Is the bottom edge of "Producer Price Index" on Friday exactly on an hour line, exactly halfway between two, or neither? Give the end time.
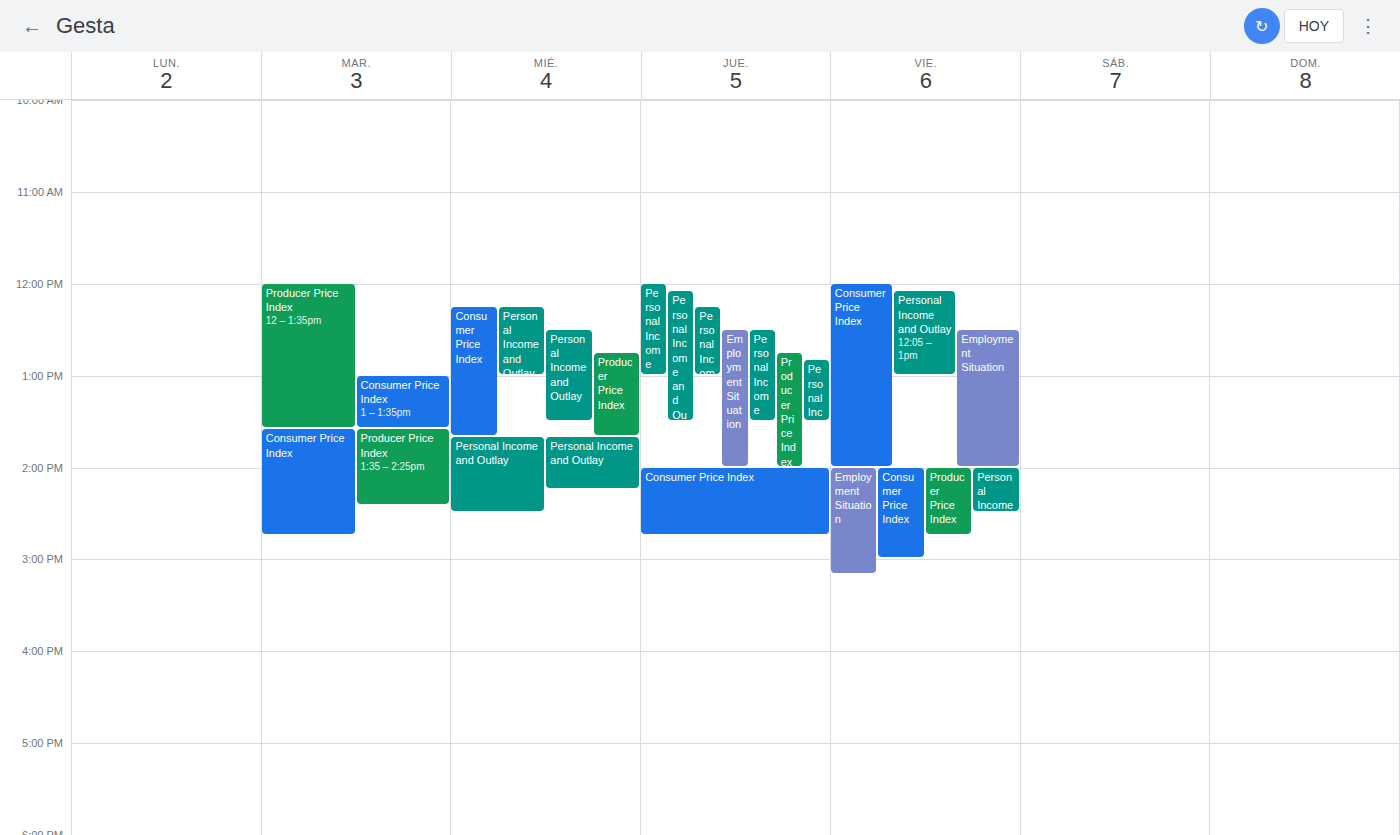
2:45 PM -- neither: three quarters of the way from the 2 PM line to the 3 PM line.